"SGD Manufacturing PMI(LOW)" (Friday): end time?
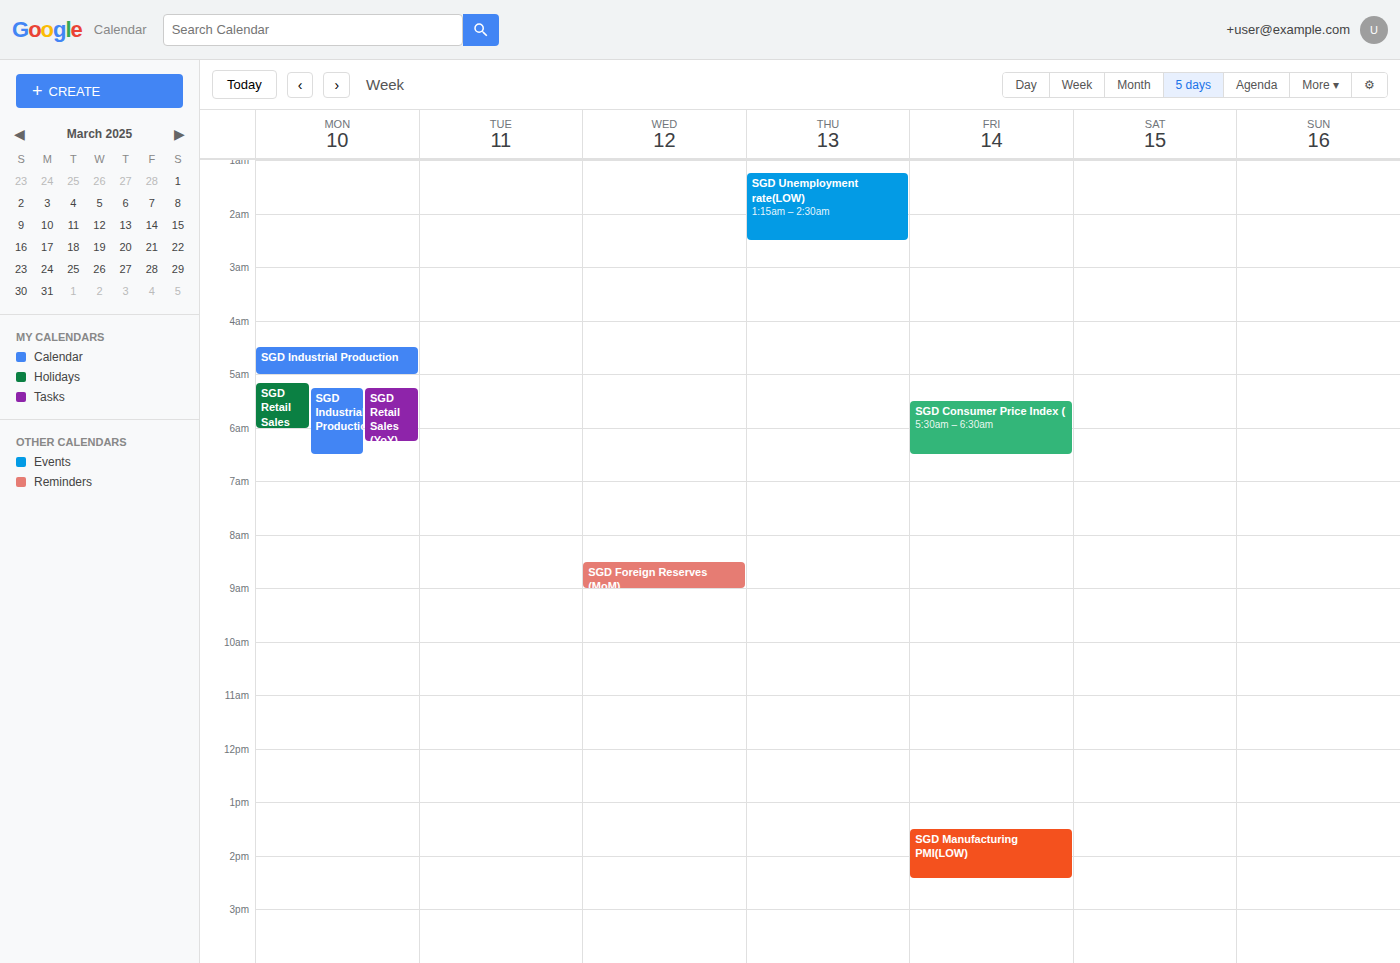
14:25